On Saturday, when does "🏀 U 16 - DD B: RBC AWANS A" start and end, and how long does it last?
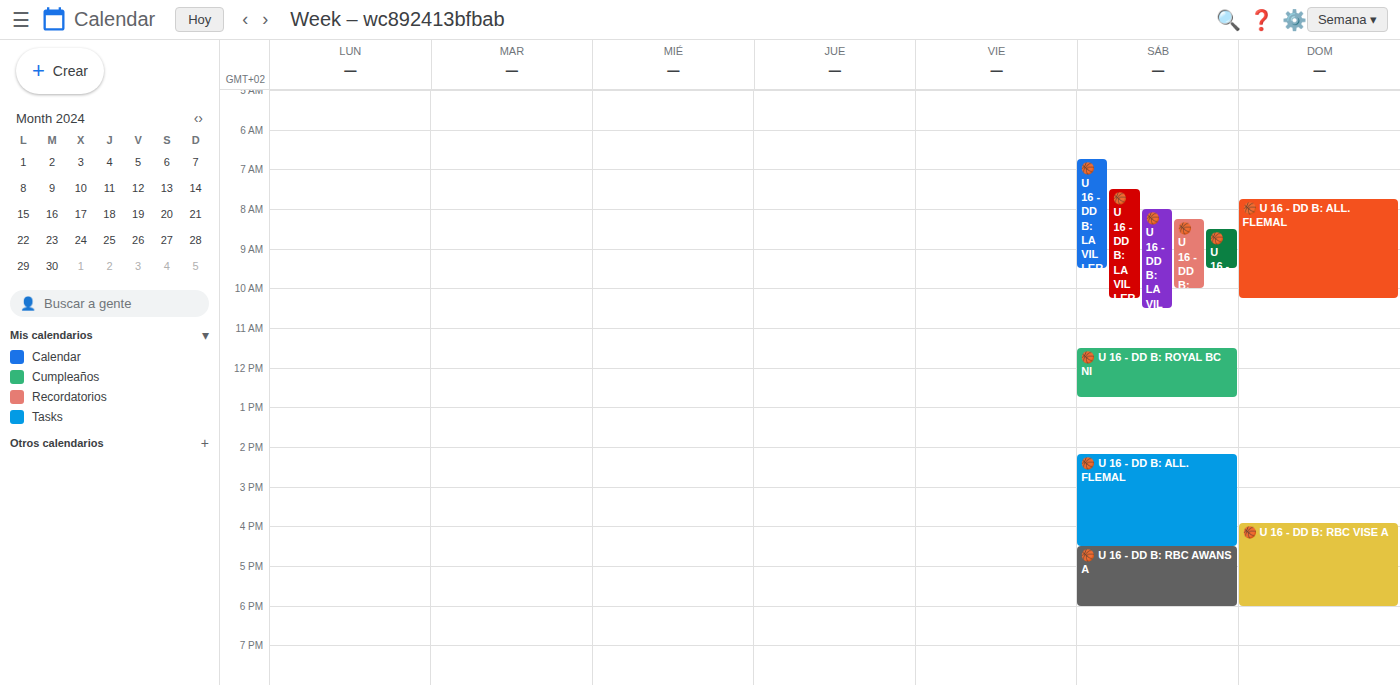
4:30 PM to 6:00 PM, 1 hour 30 minutes